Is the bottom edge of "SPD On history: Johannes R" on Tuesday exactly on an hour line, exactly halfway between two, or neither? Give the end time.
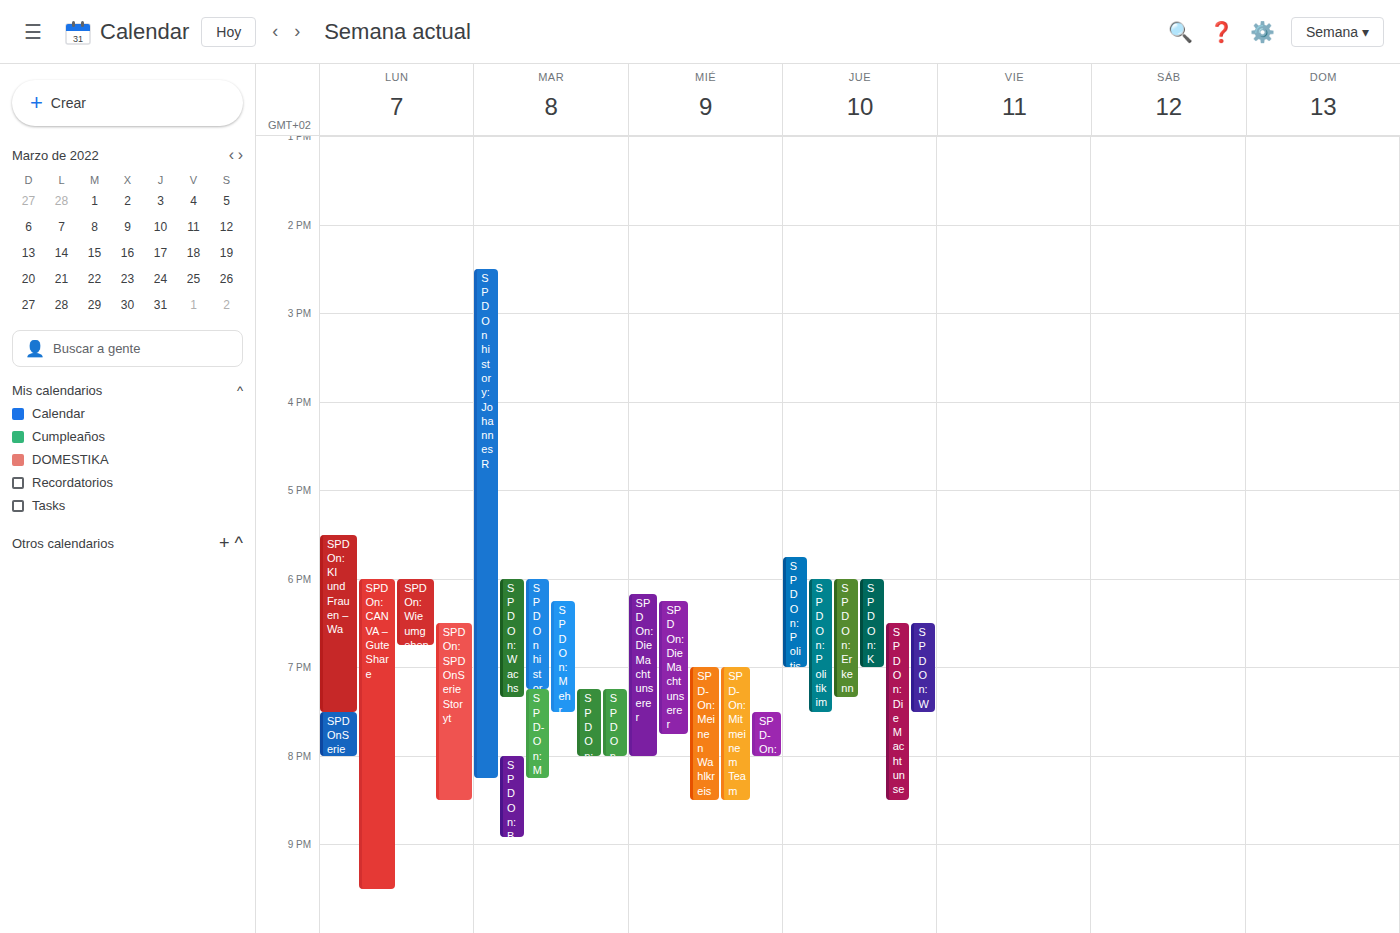
8:15 PM -- neither: a quarter of the way from the 8 PM line to the 9 PM line.